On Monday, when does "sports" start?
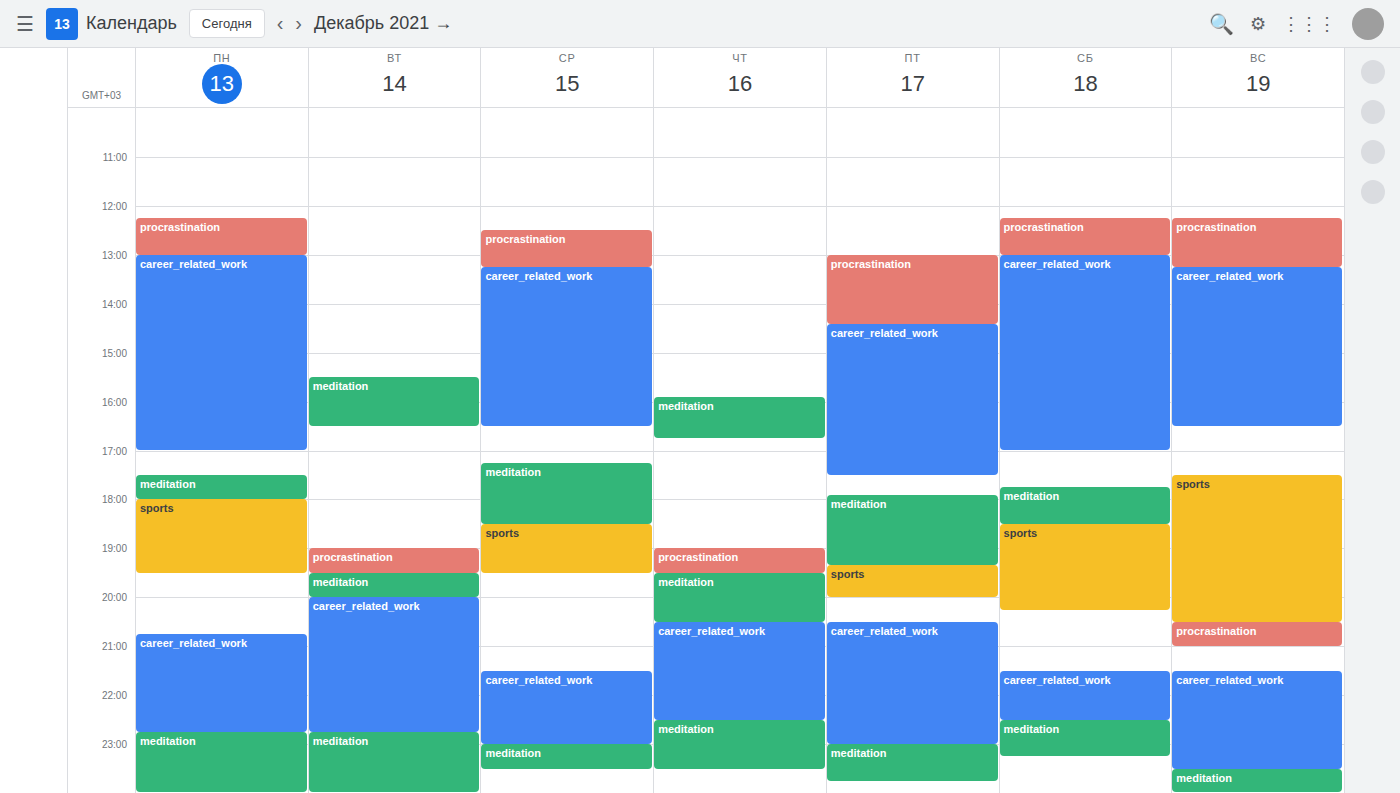
6:00 PM